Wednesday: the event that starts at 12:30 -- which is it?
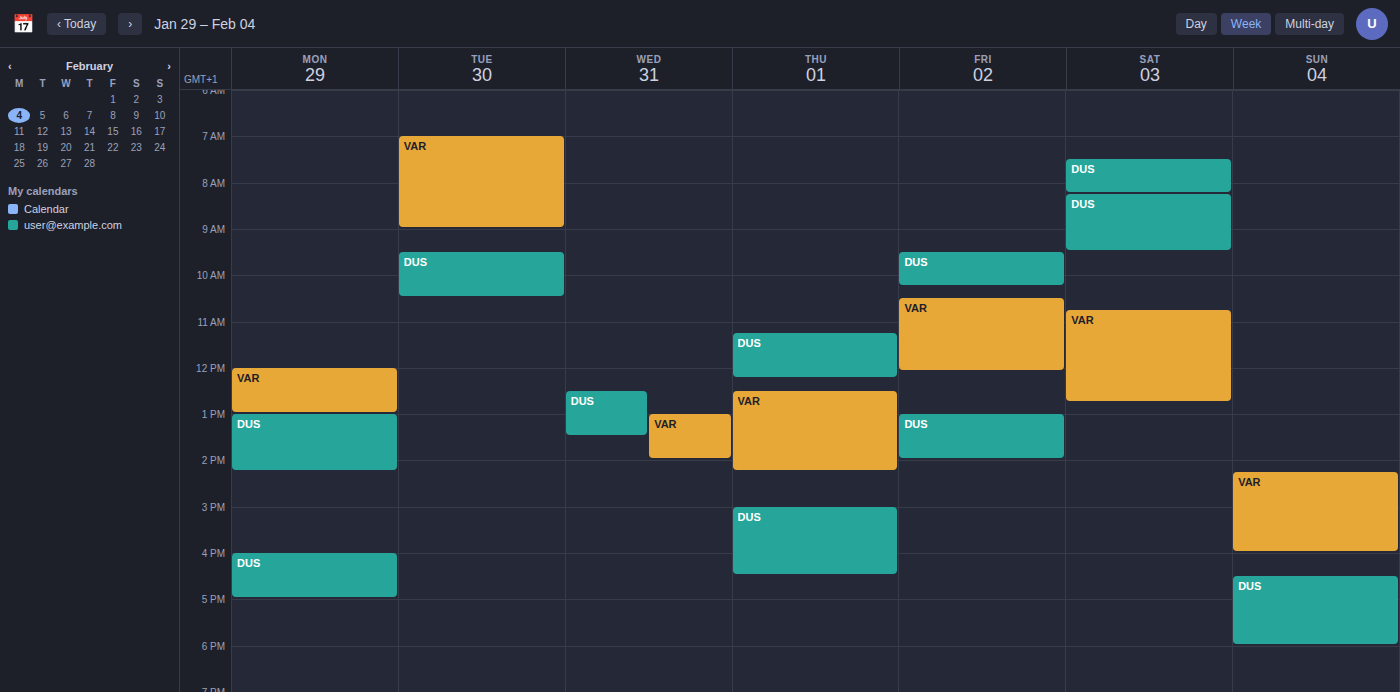
"DUS"